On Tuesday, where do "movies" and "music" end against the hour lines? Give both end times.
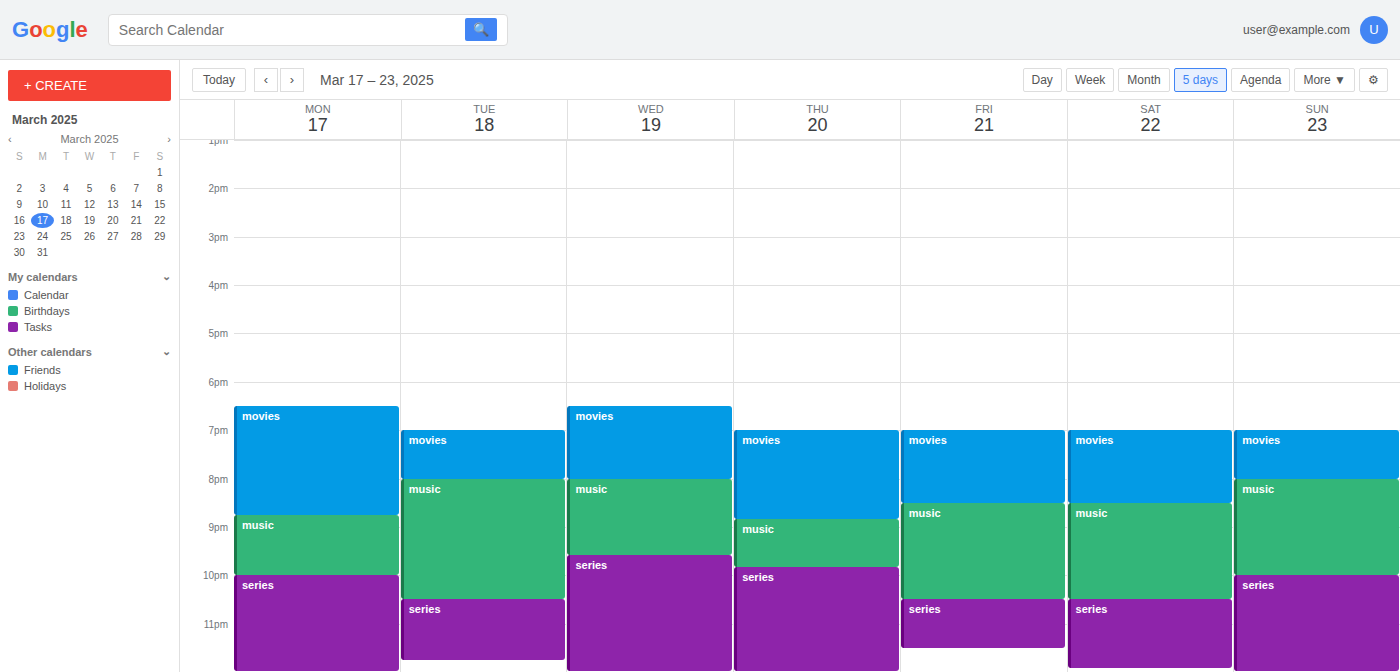
"movies": 8:00 PM, exactly on the 8 PM line. "music": 10:30 PM, halfway between the 10 PM and 11 PM lines.